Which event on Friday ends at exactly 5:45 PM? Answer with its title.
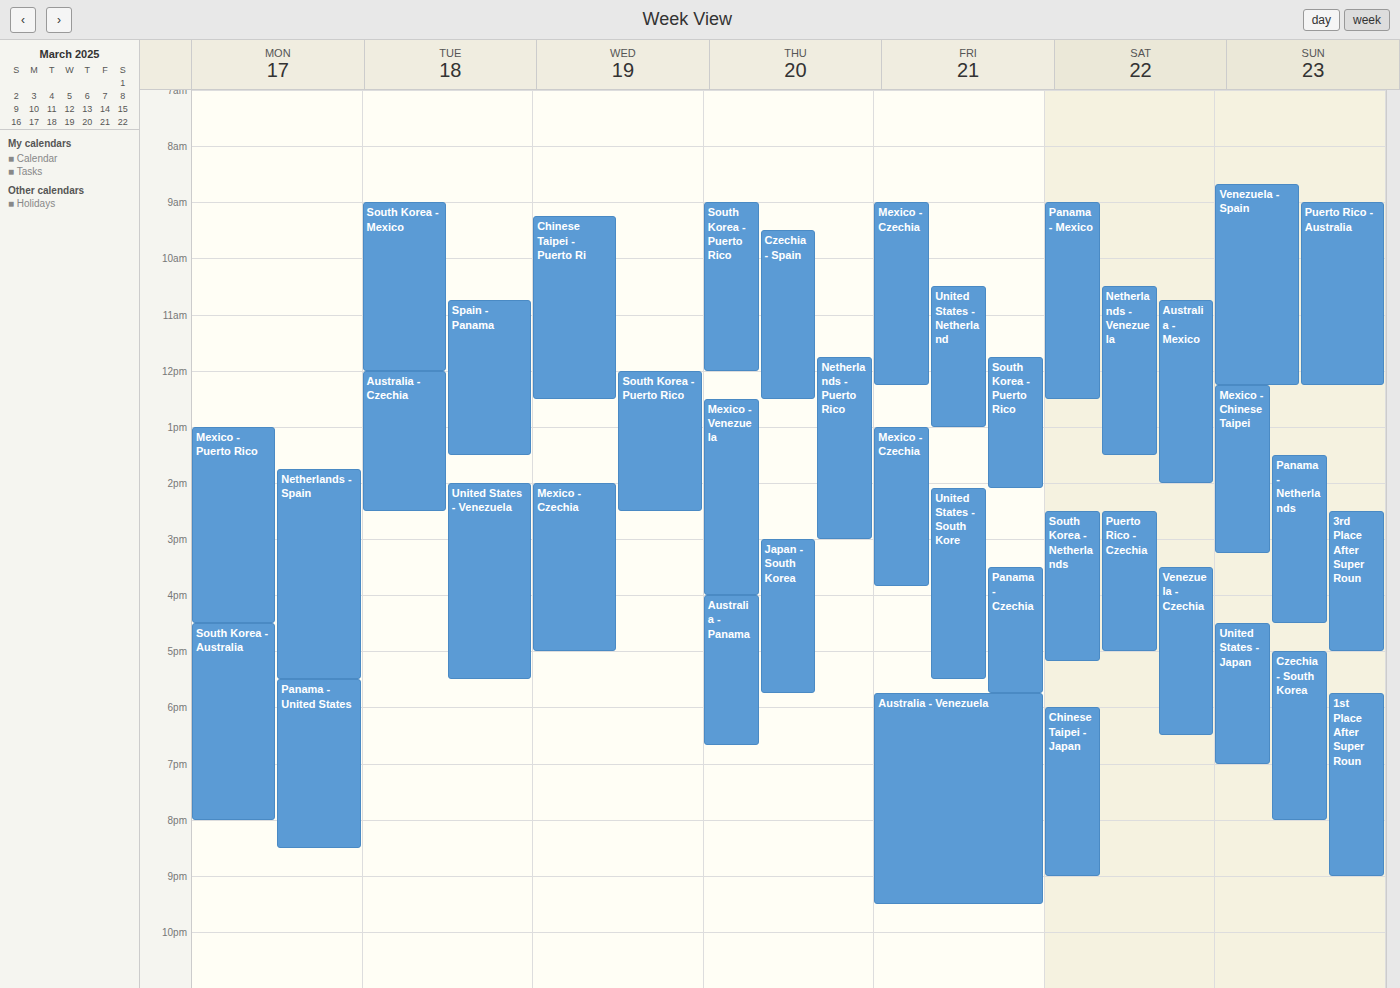
"Panama - Czechia"